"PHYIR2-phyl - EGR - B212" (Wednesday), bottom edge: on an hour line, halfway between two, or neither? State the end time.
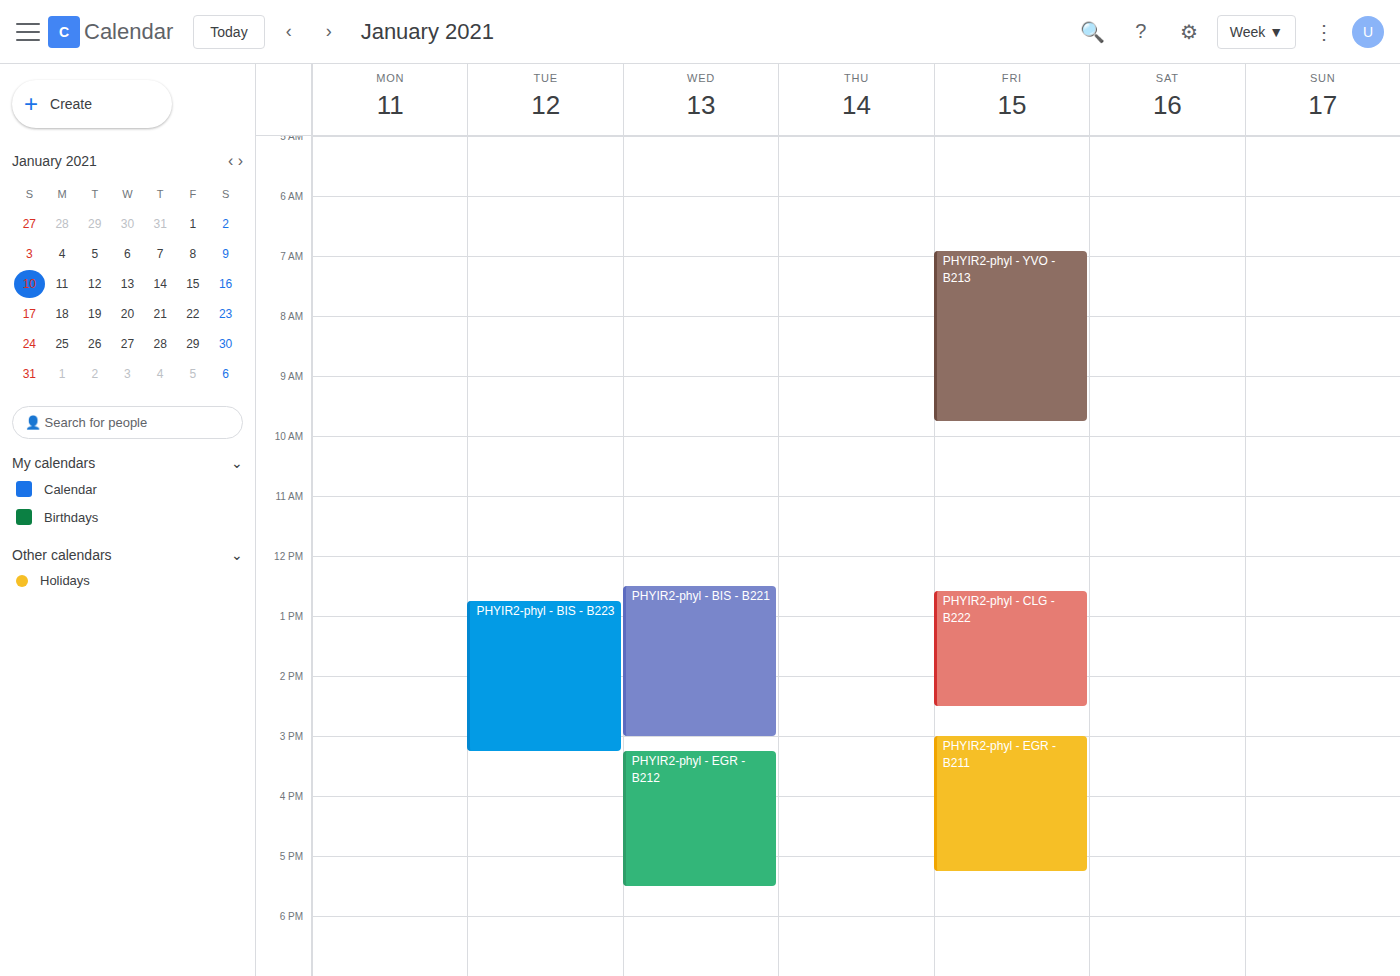
5:30 PM -- halfway between the 5 PM and 6 PM lines.